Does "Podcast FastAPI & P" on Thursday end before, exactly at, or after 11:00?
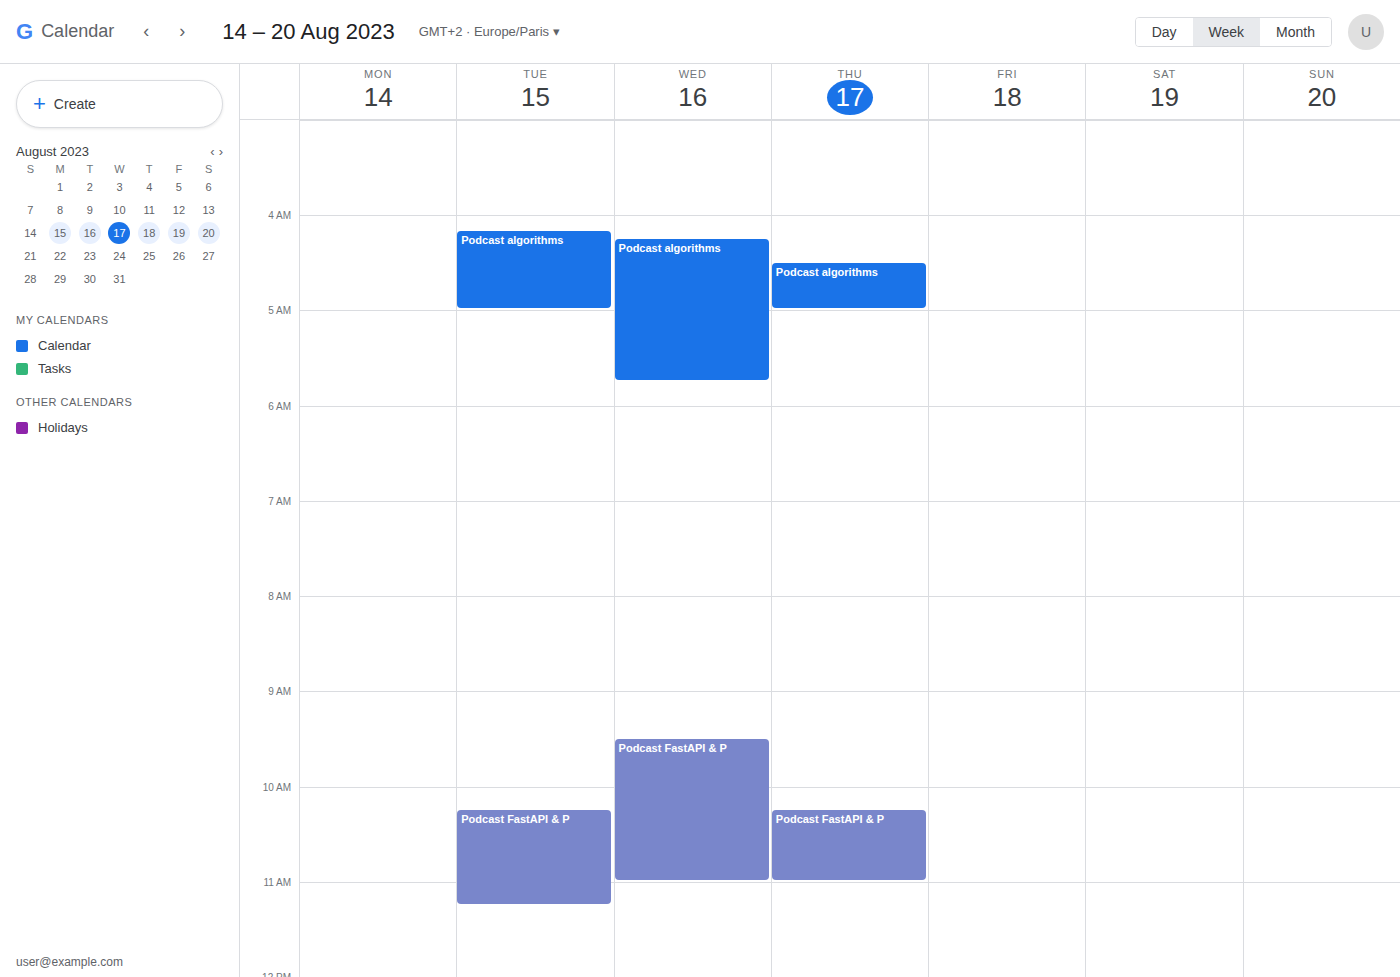
11:00 -- exactly at 11:00, on the 11:00 line.